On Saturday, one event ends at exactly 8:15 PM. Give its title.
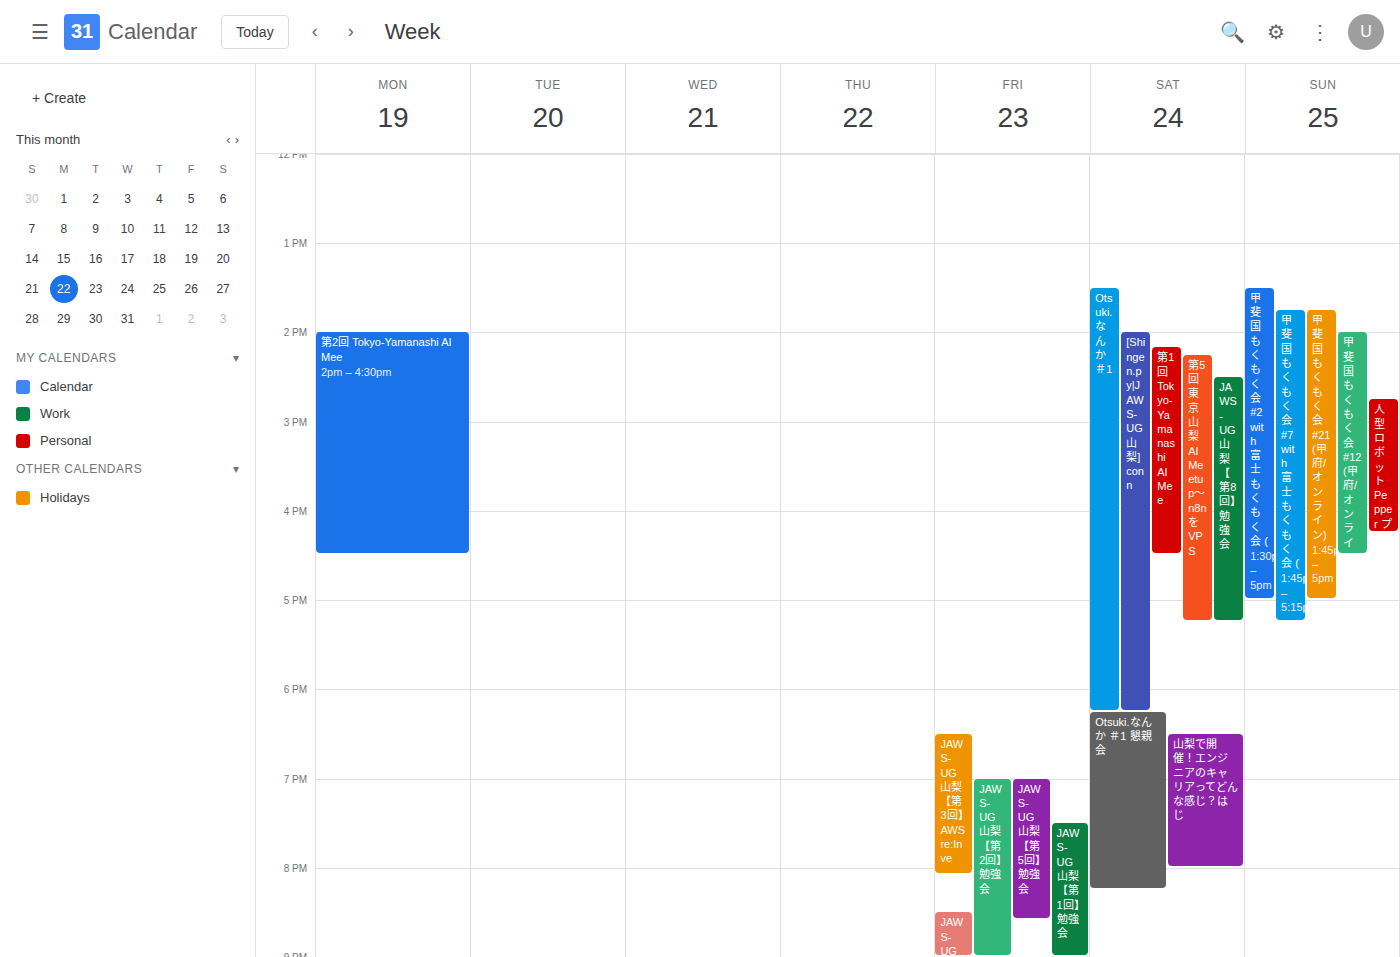
"Otsuki.なんか ＃1 懇親会"